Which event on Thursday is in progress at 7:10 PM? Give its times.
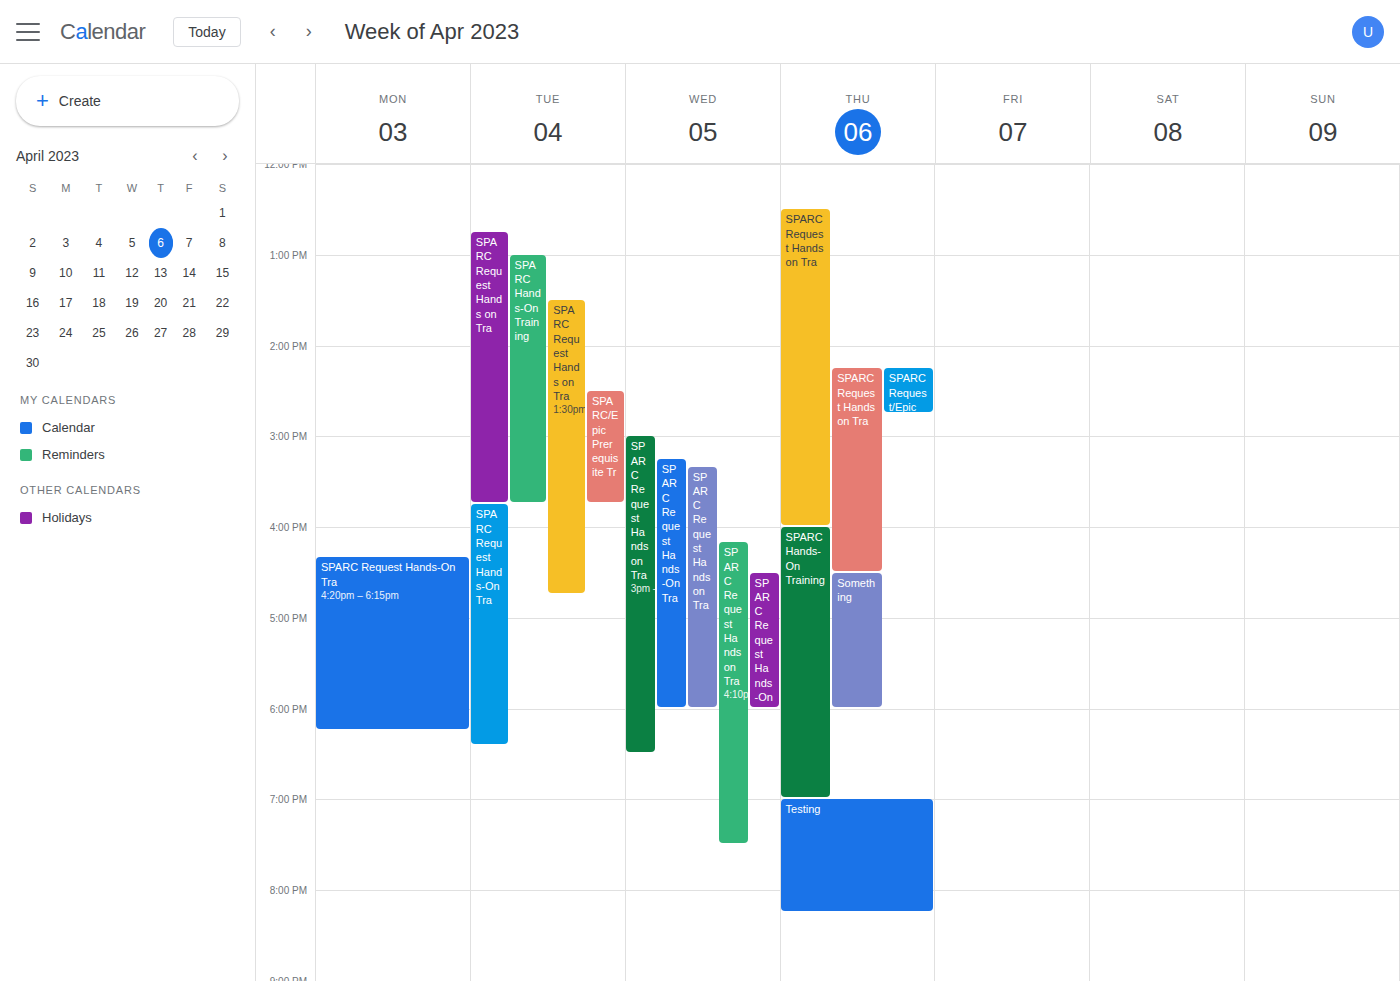
"Testing", 7:00 PM to 8:15 PM